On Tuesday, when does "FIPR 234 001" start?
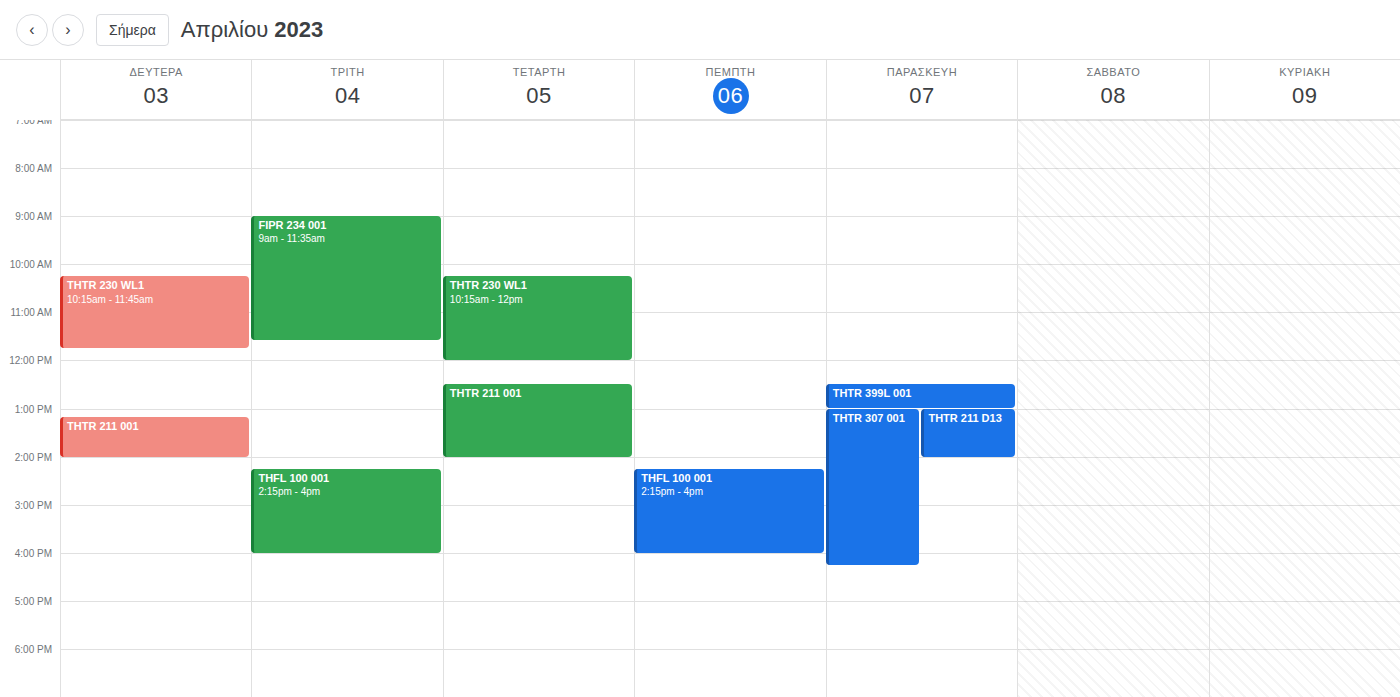
9:00 AM